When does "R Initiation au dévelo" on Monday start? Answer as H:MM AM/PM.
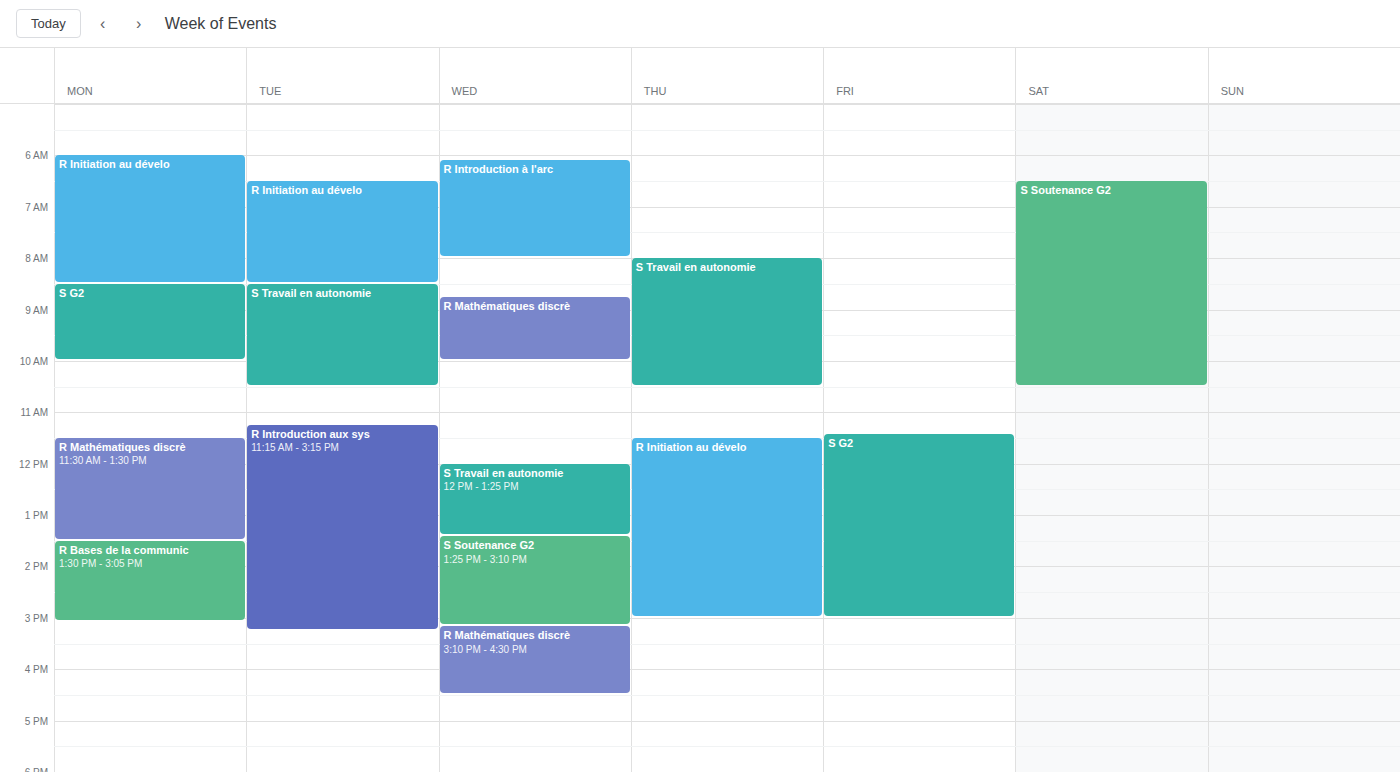
6:00 AM